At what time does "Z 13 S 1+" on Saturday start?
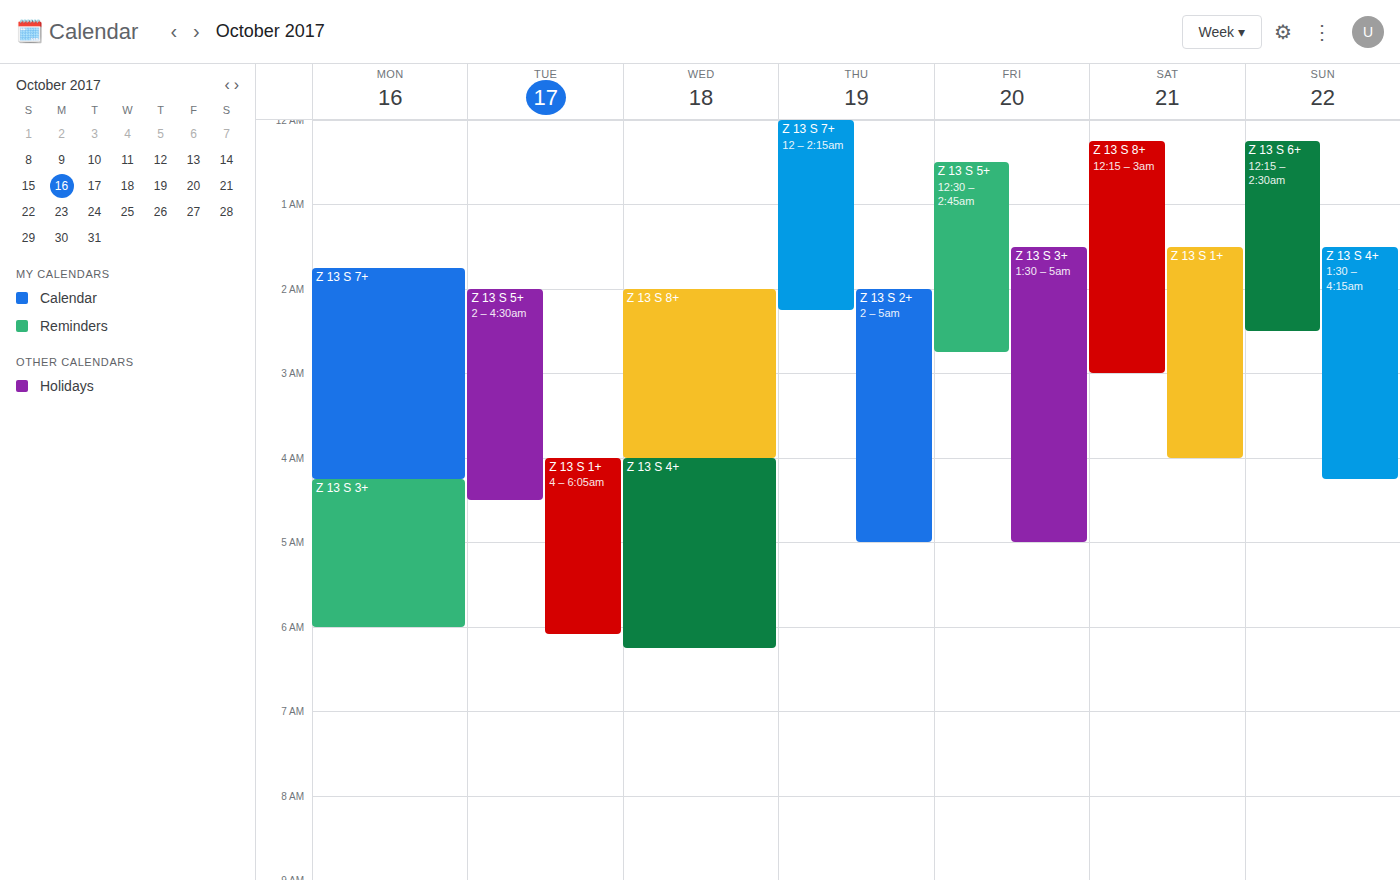
01:30